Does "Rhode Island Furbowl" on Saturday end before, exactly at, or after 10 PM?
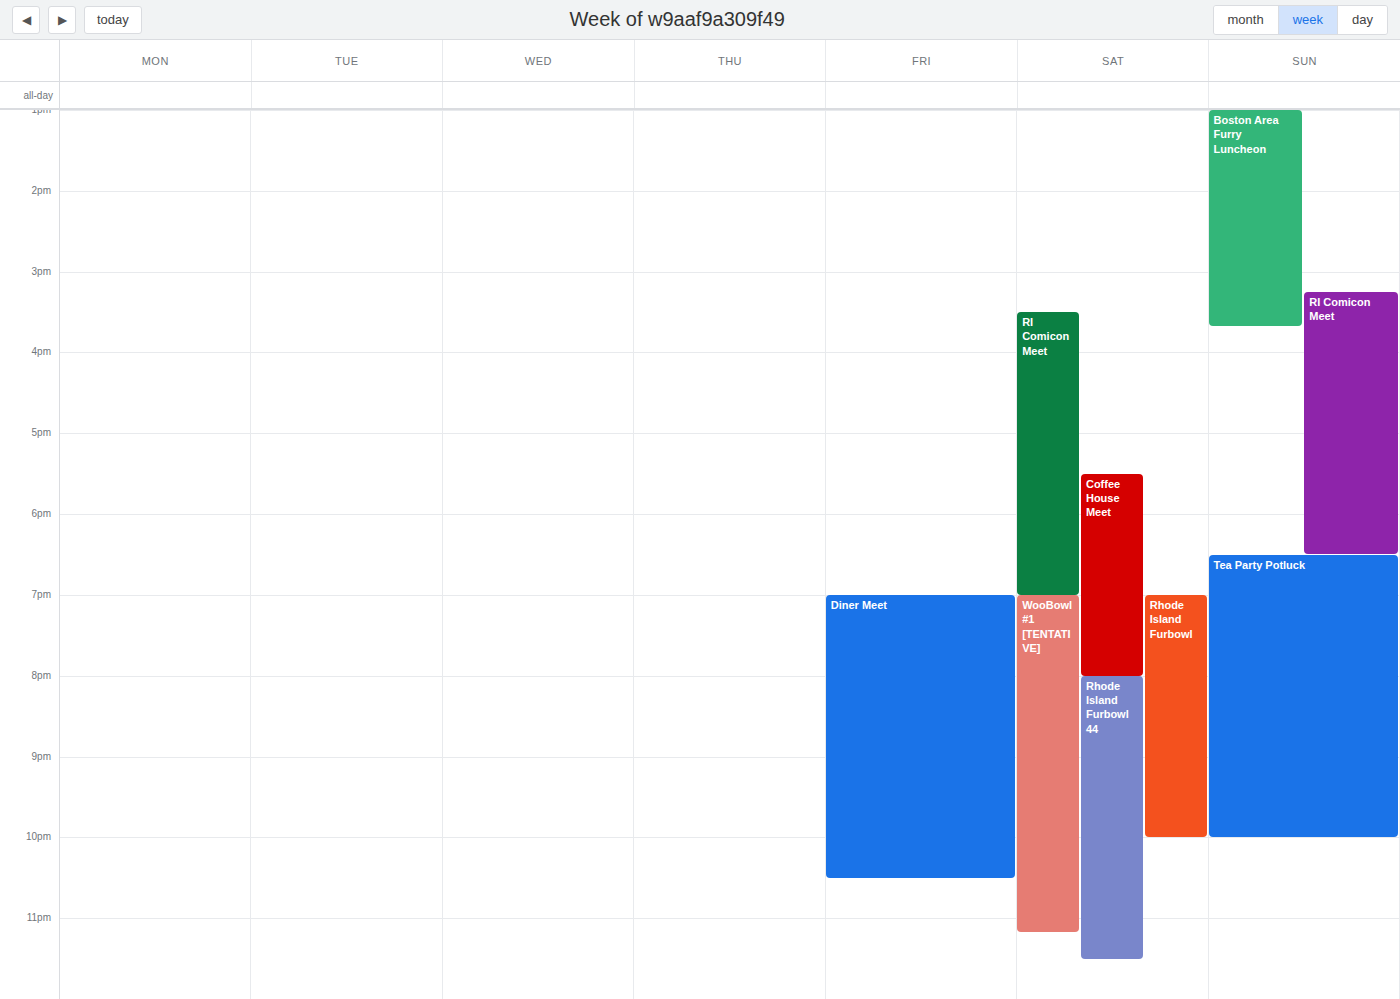
10:00 PM -- exactly at 10 PM, on the 10 PM line.